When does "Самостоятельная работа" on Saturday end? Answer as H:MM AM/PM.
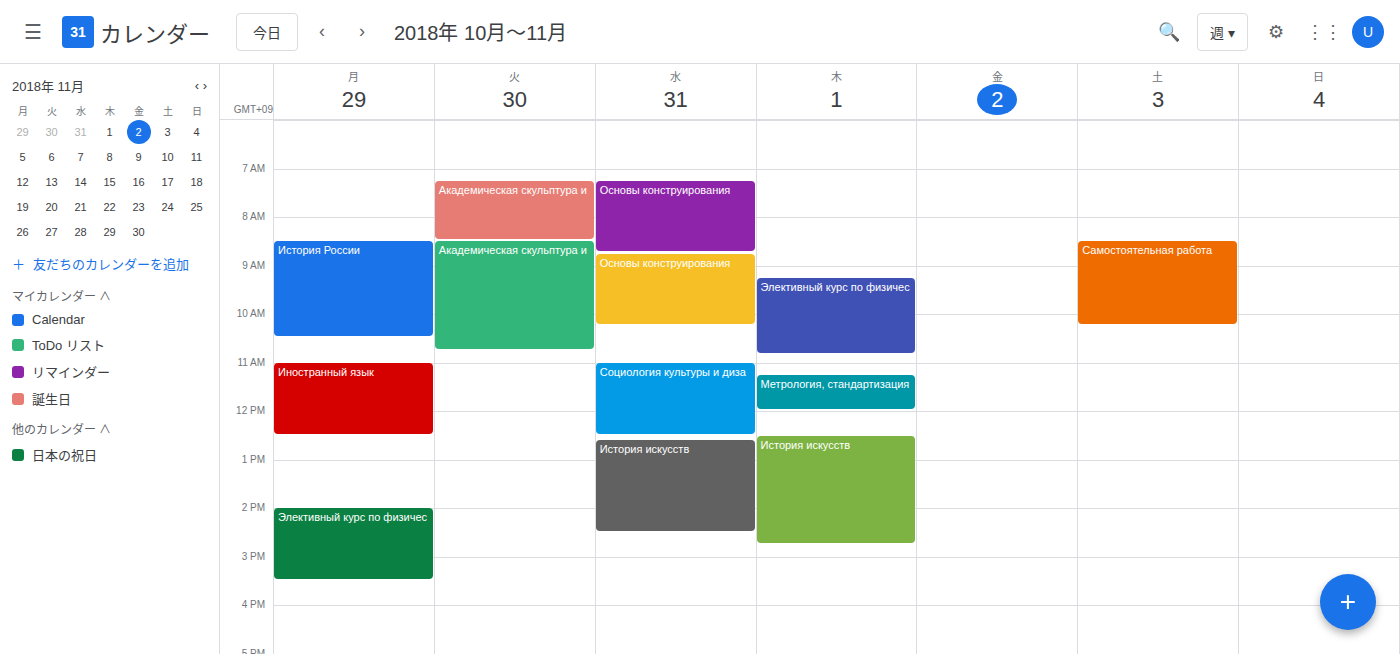
10:15 AM